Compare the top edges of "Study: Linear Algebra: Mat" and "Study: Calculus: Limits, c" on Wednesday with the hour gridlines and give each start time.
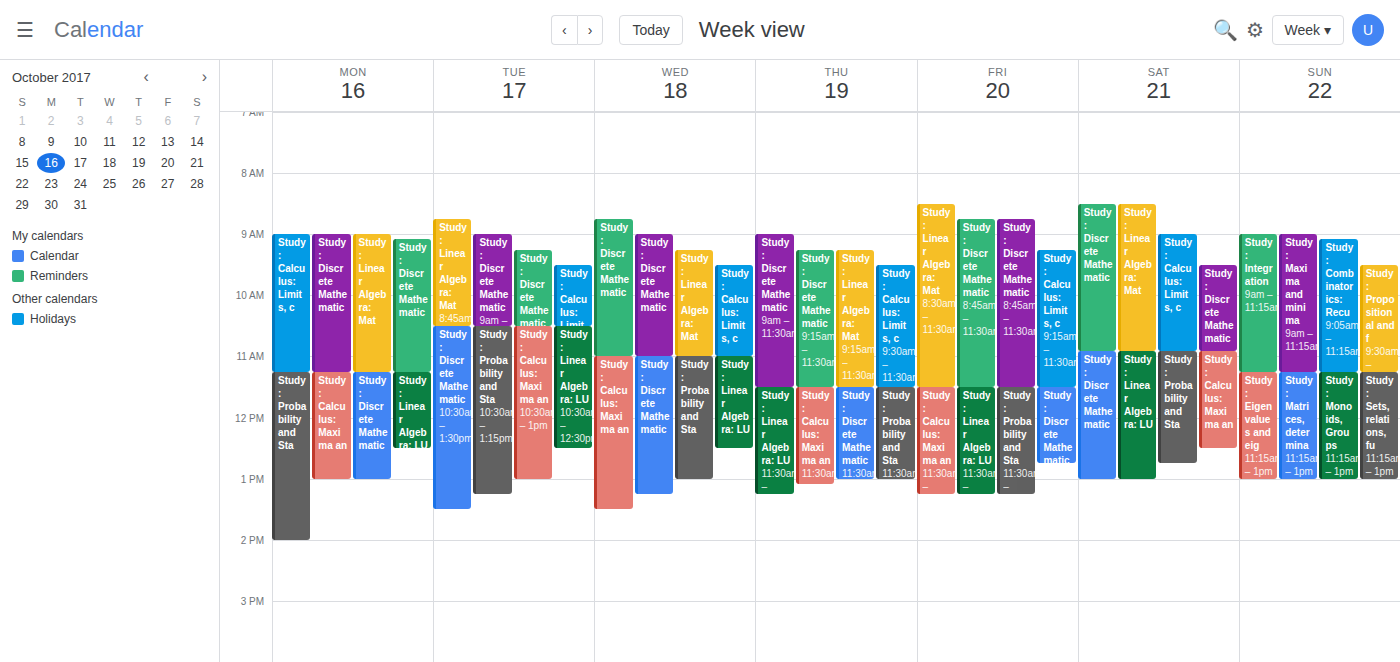
"Study: Linear Algebra: Mat": 09:15, neither: a quarter of the way from the 09:00 line to the 10:00 line. "Study: Calculus: Limits, c": 09:30, halfway between the 09:00 and 10:00 lines.